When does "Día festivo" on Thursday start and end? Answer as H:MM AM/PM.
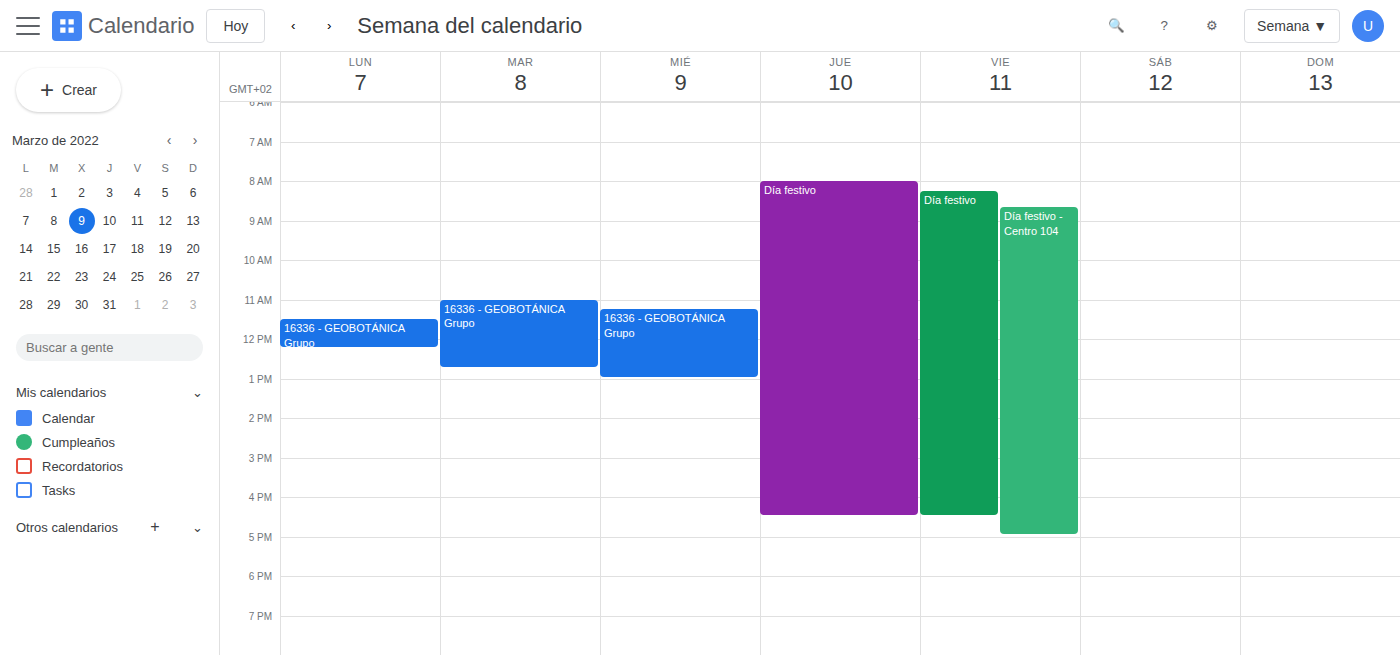
8:00 AM to 4:30 PM